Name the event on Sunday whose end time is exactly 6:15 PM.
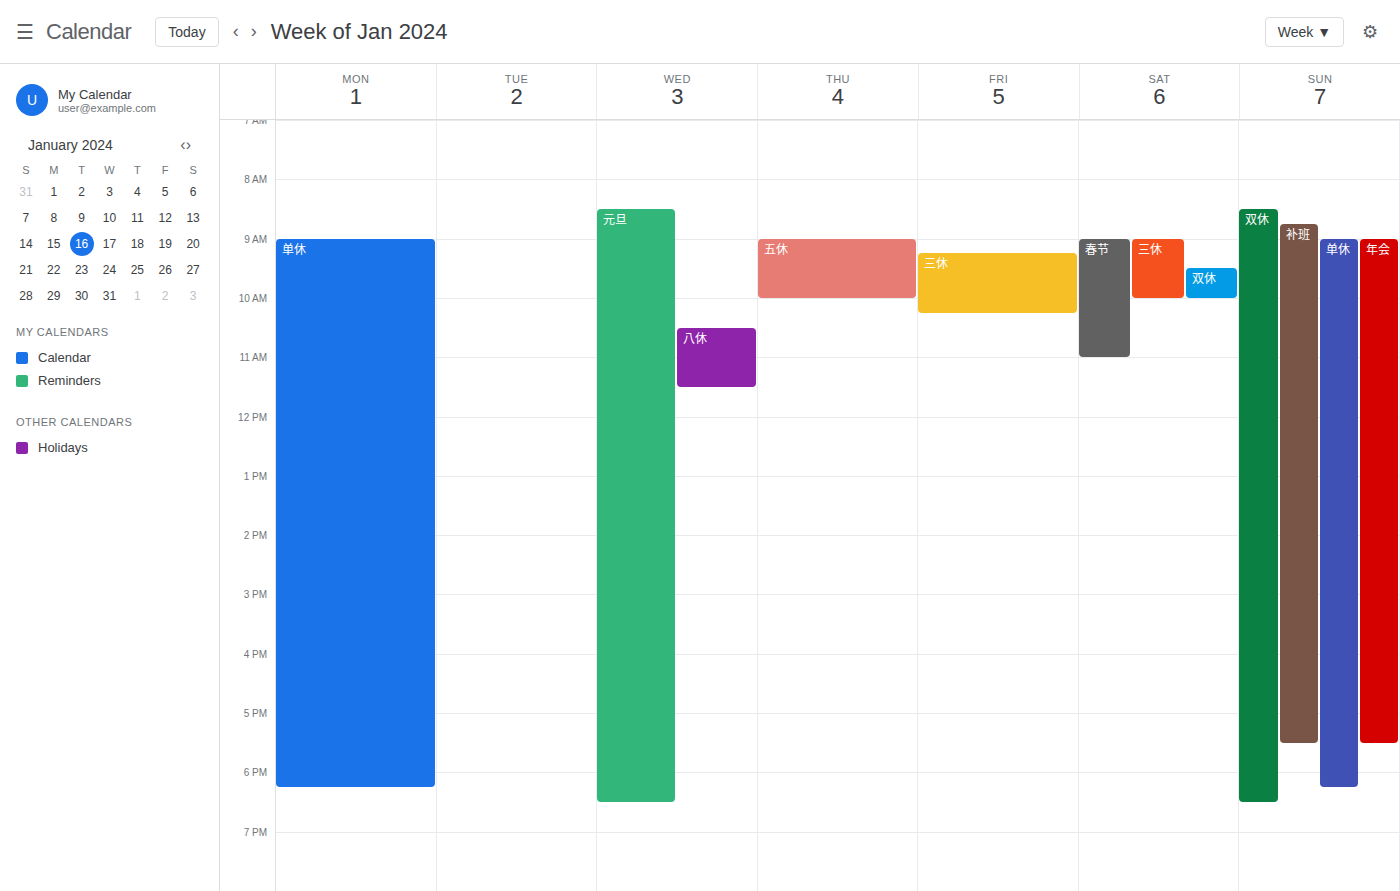
"单休"